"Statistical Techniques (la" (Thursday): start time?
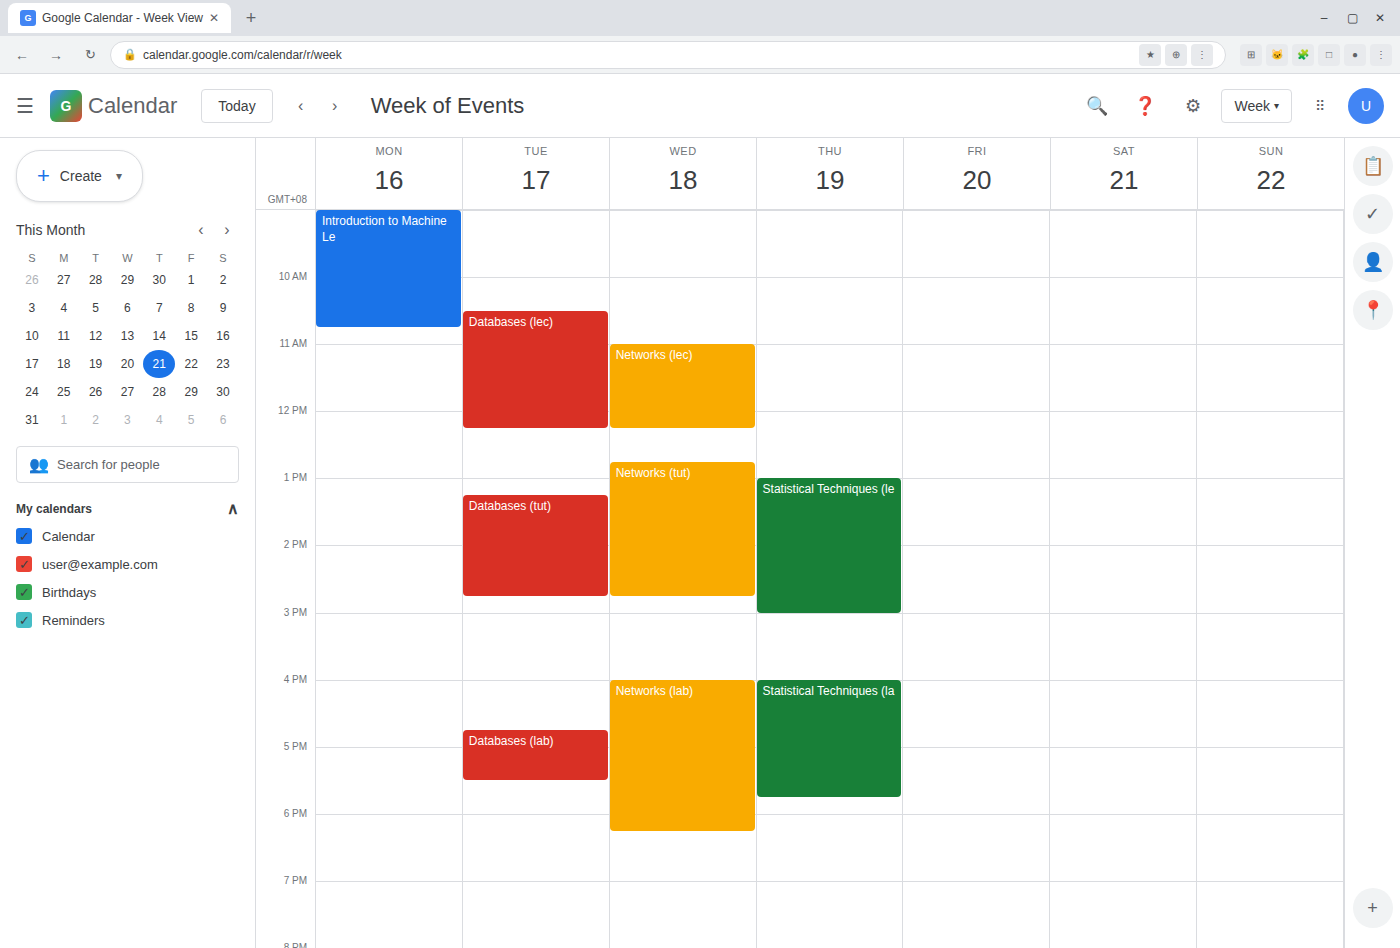
4:00 PM